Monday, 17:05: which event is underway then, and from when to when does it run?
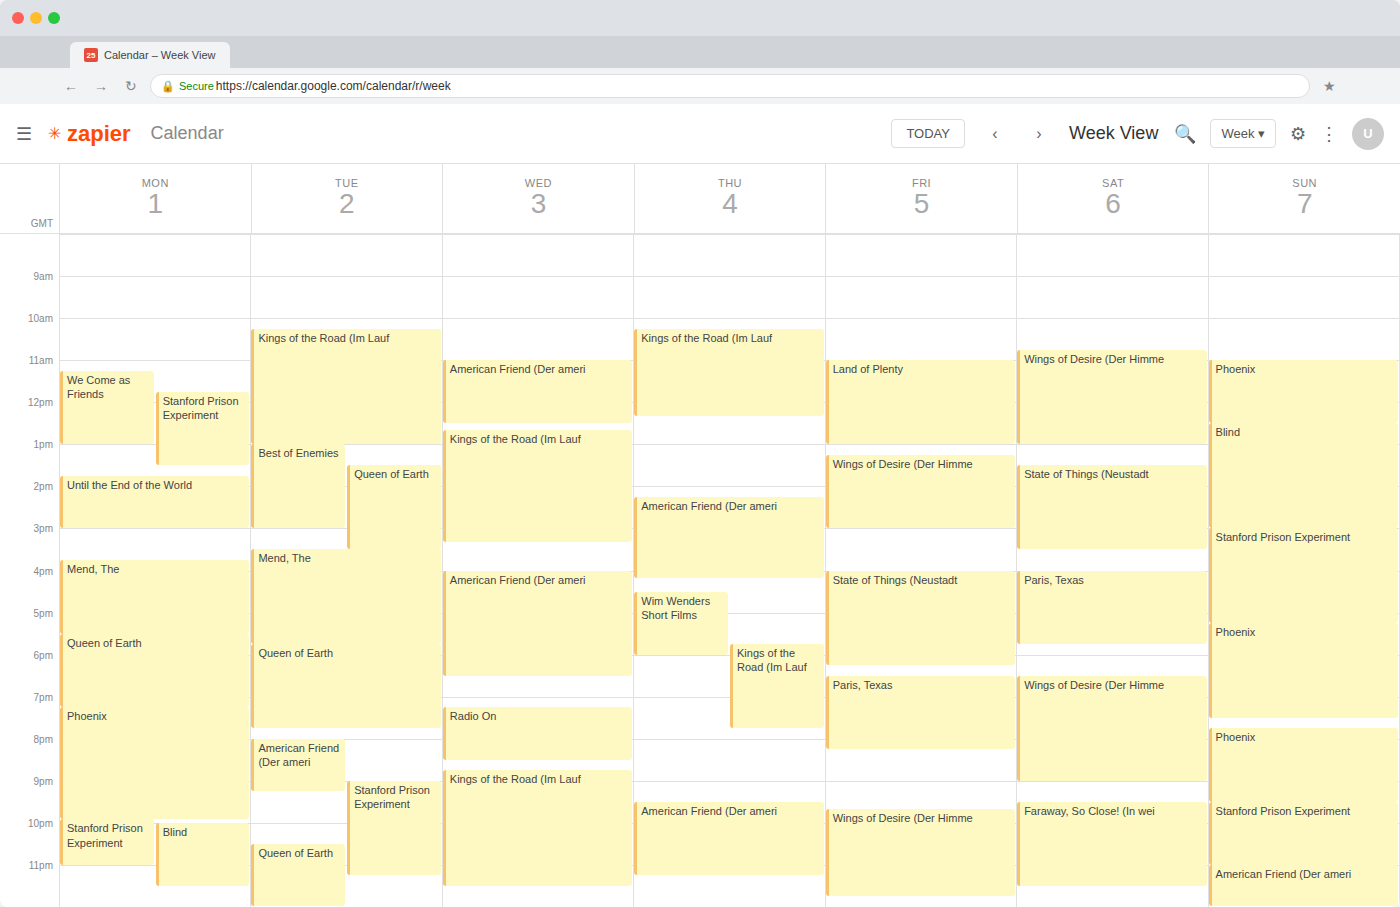
"Mend, The", 15:45 to 17:30